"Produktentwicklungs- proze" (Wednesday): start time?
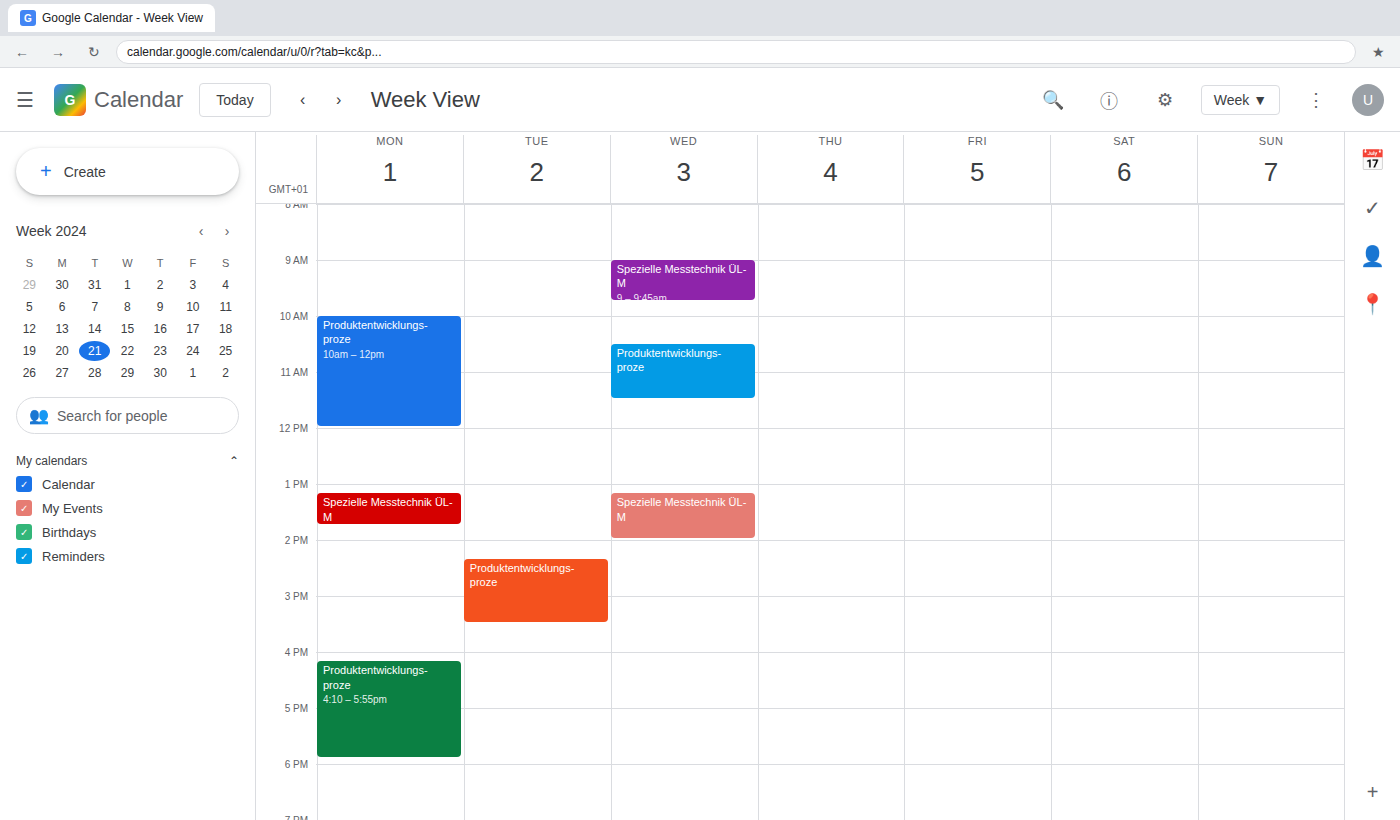
10:30 AM